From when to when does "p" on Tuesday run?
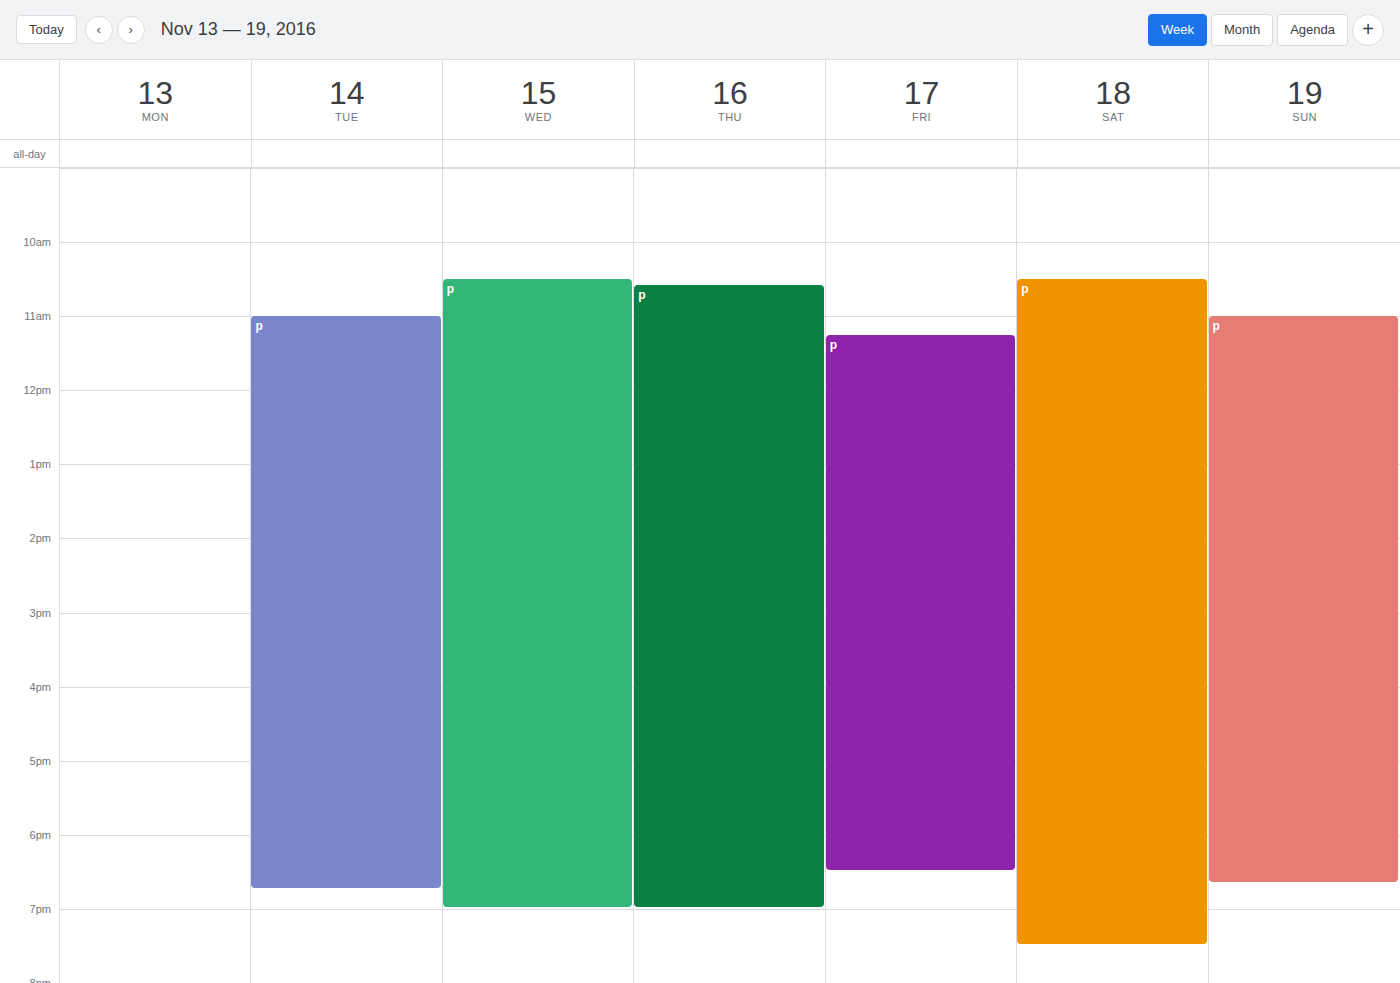
11:00 AM to 6:45 PM